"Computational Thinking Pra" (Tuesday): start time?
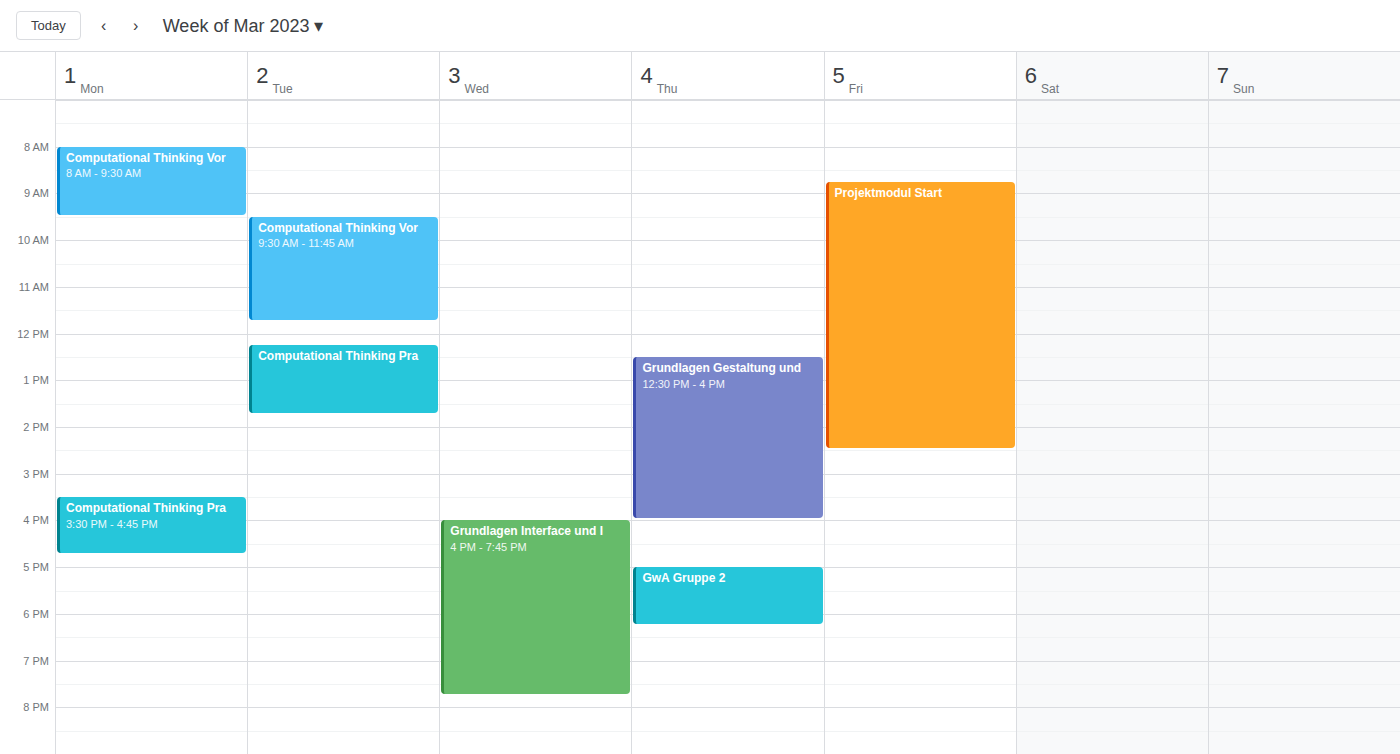
12:15 PM